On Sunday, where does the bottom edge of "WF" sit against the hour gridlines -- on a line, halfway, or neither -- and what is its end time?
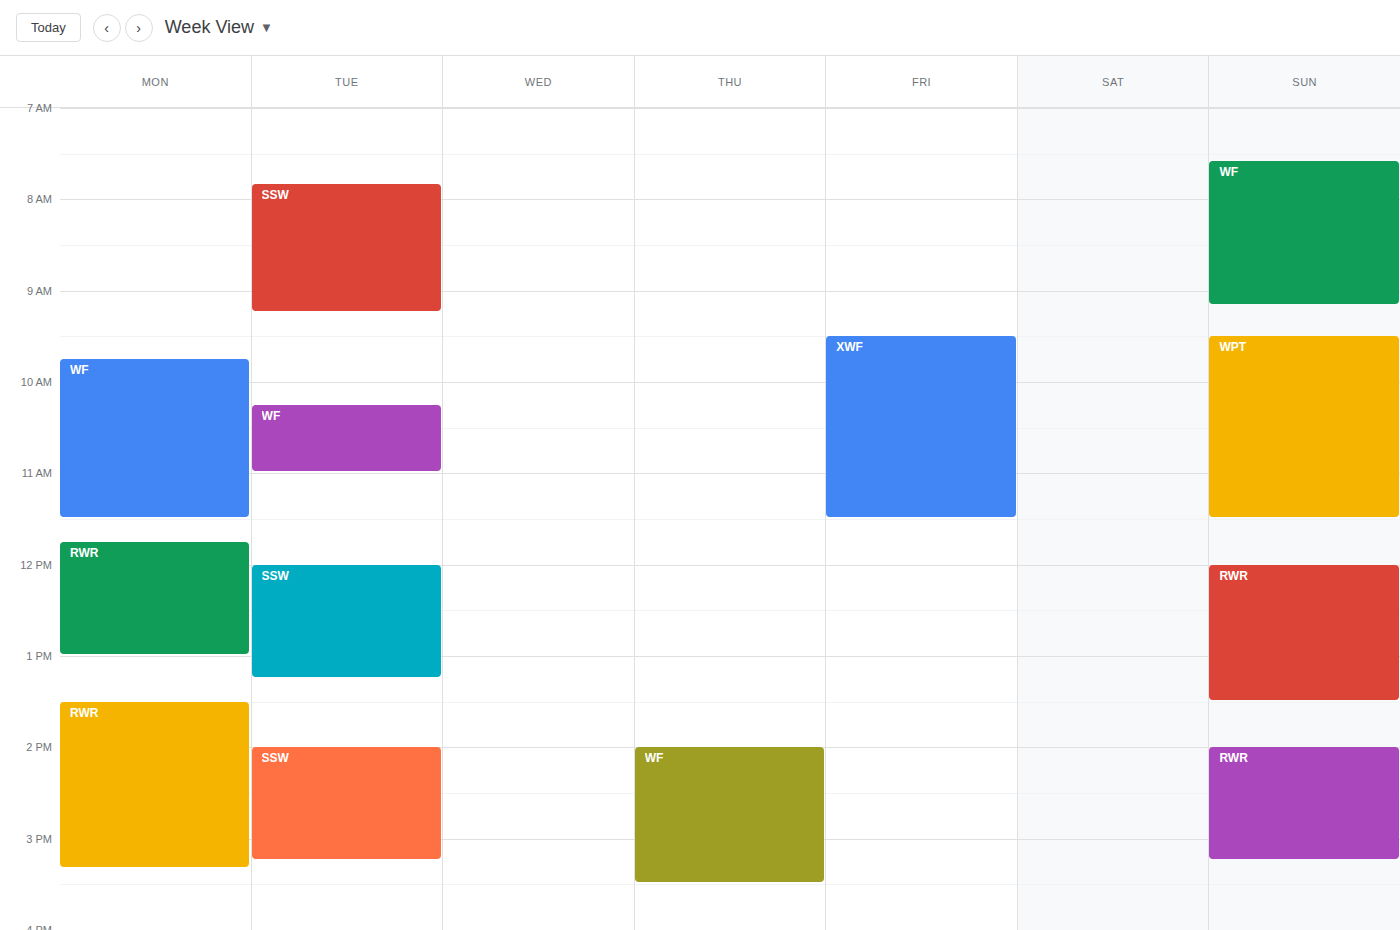
9:10 AM -- neither: 10 minutes below the 9 AM line and 50 minutes above the 10 AM line.